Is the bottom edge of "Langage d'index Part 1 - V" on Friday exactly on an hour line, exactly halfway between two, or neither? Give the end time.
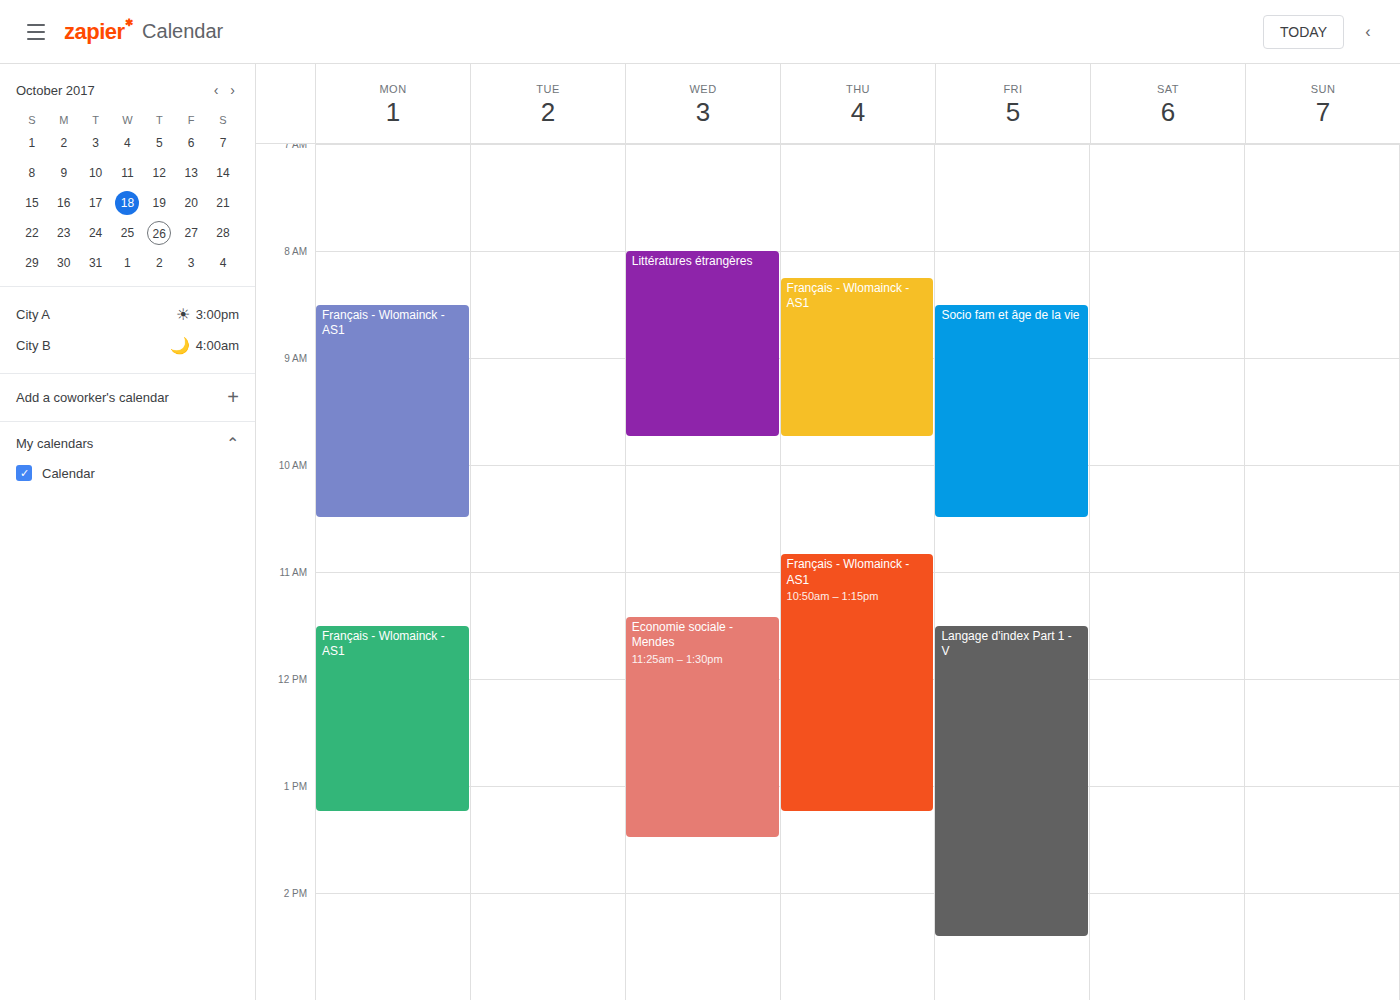
2:25 PM -- neither: 25 minutes below the 2 PM line and 35 minutes above the 3 PM line.